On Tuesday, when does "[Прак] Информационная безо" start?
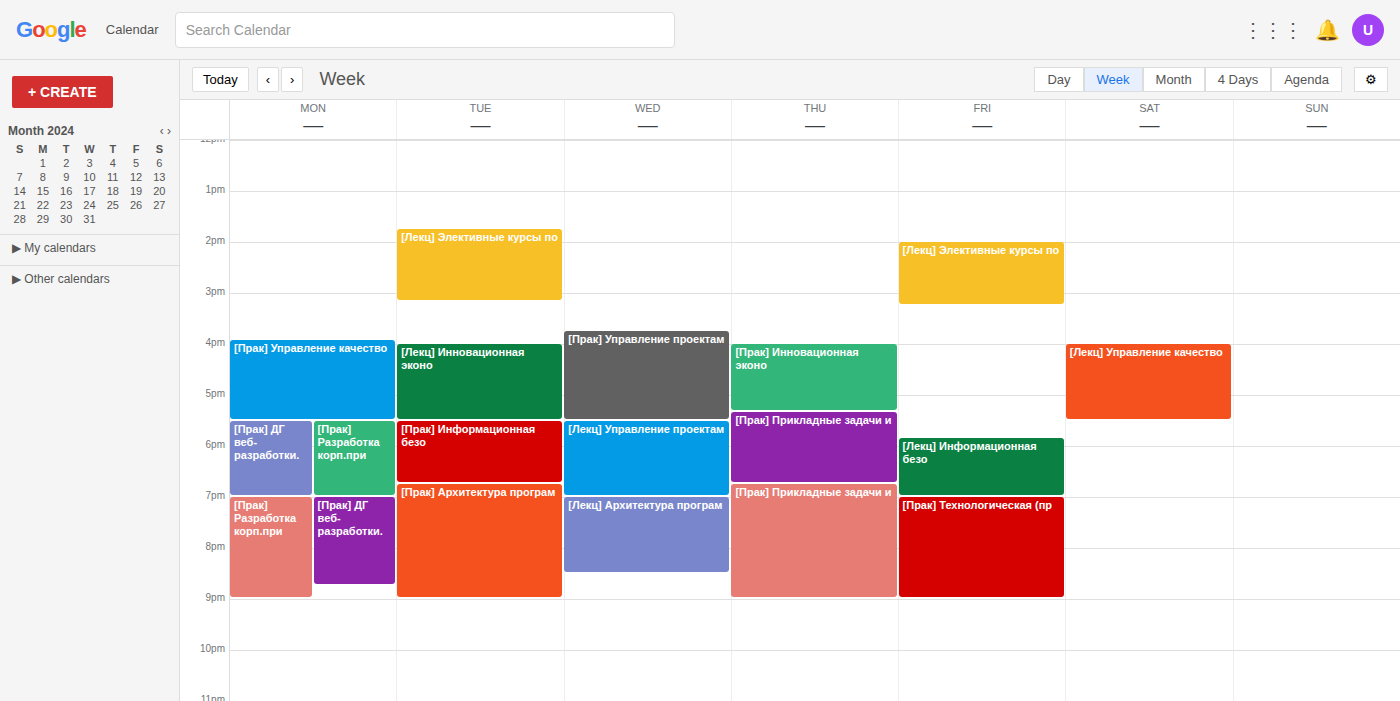
5:30 PM